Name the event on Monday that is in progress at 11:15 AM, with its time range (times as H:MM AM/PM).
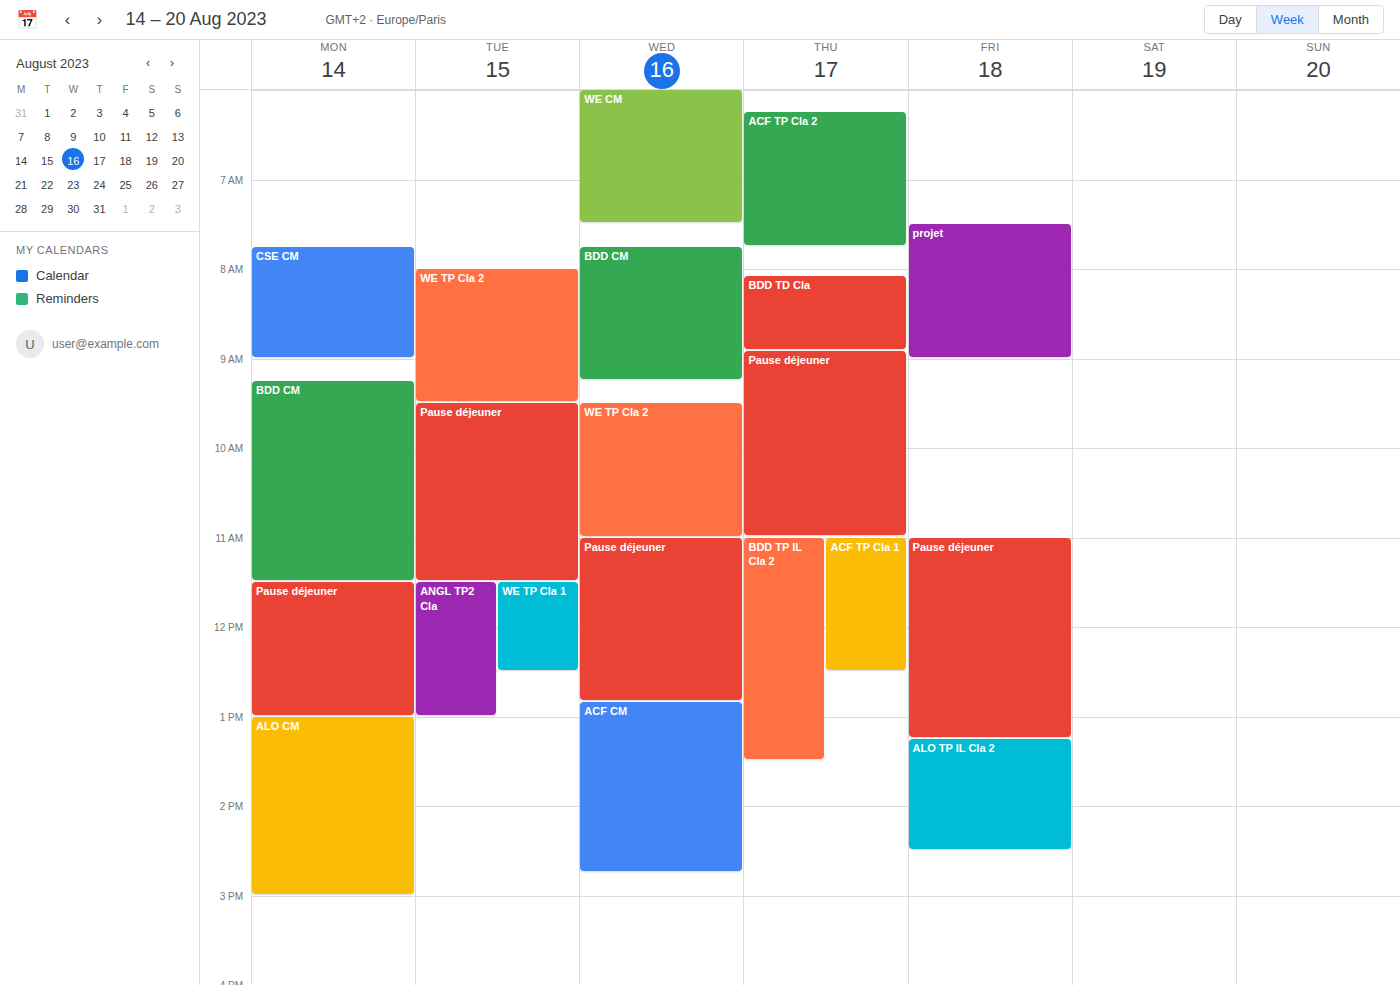
"BDD CM", 9:15 AM to 11:30 AM